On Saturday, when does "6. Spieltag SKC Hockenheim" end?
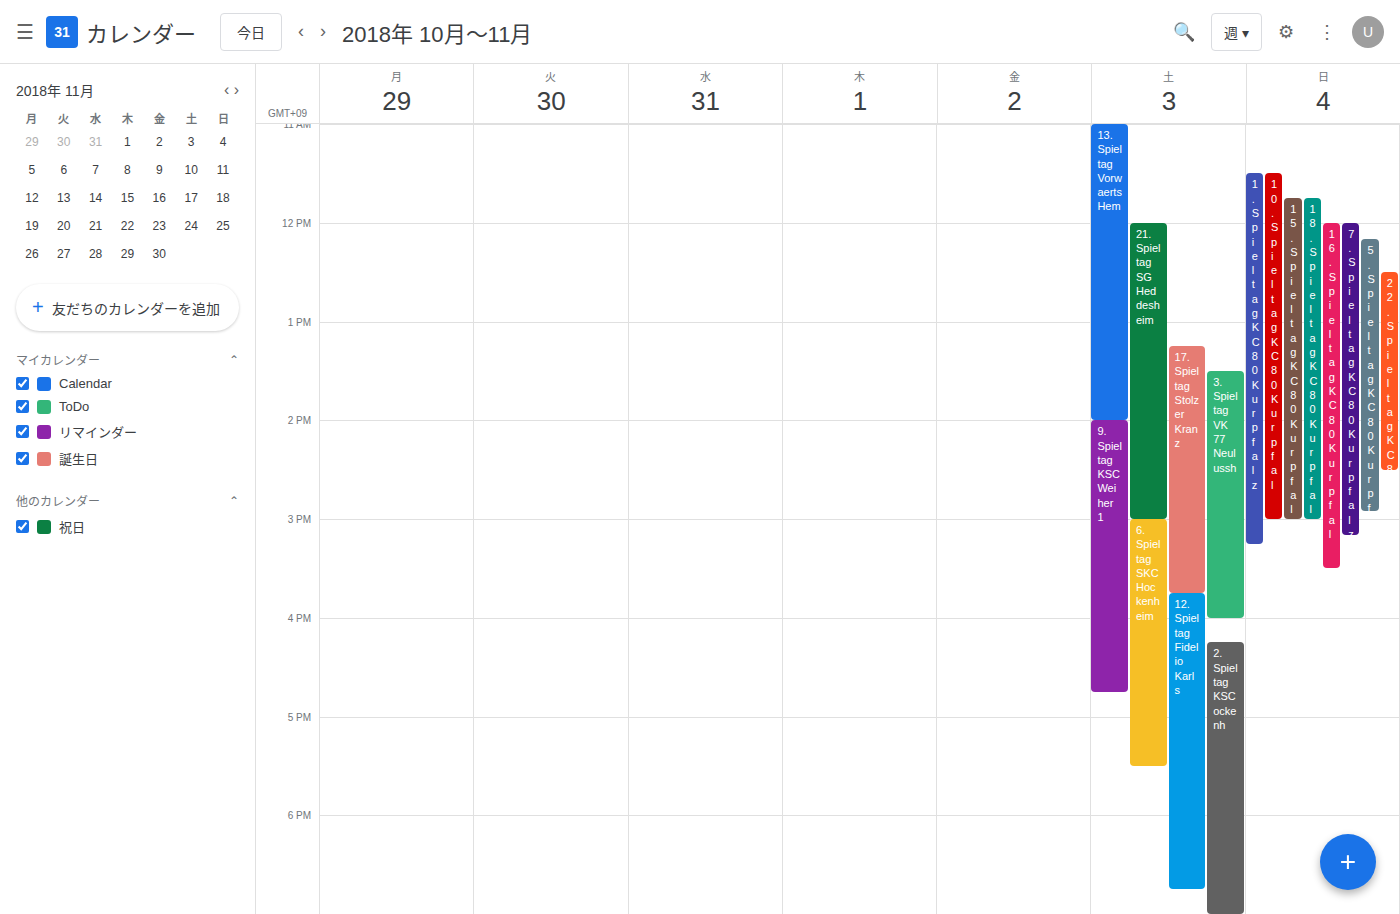
5:30 PM